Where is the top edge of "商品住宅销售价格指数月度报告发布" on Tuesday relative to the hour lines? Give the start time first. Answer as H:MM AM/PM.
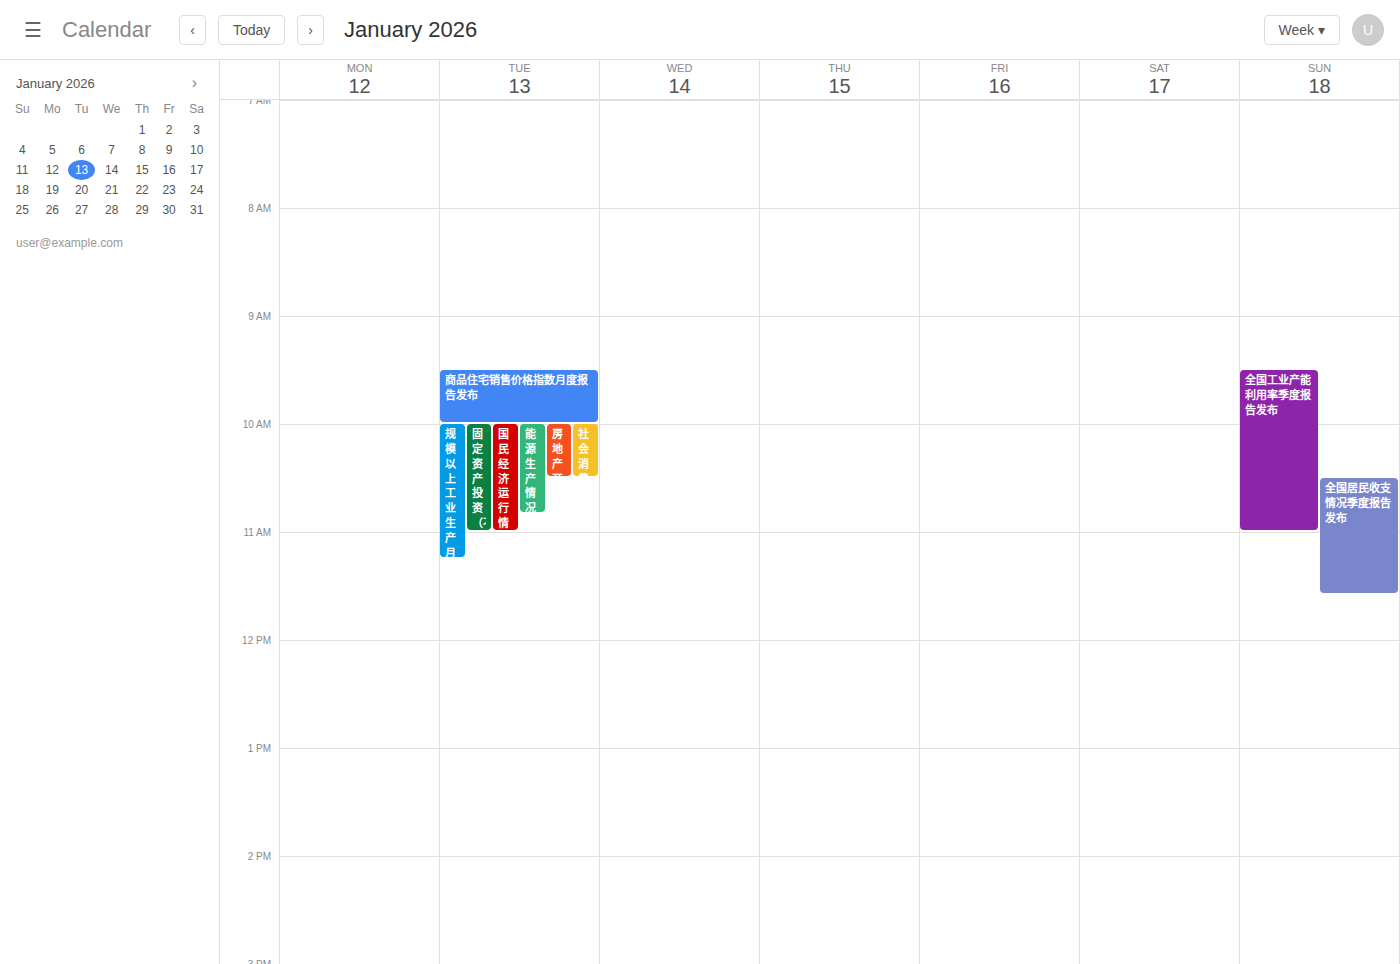
9:30 AM -- halfway between the 9 AM and 10 AM lines.